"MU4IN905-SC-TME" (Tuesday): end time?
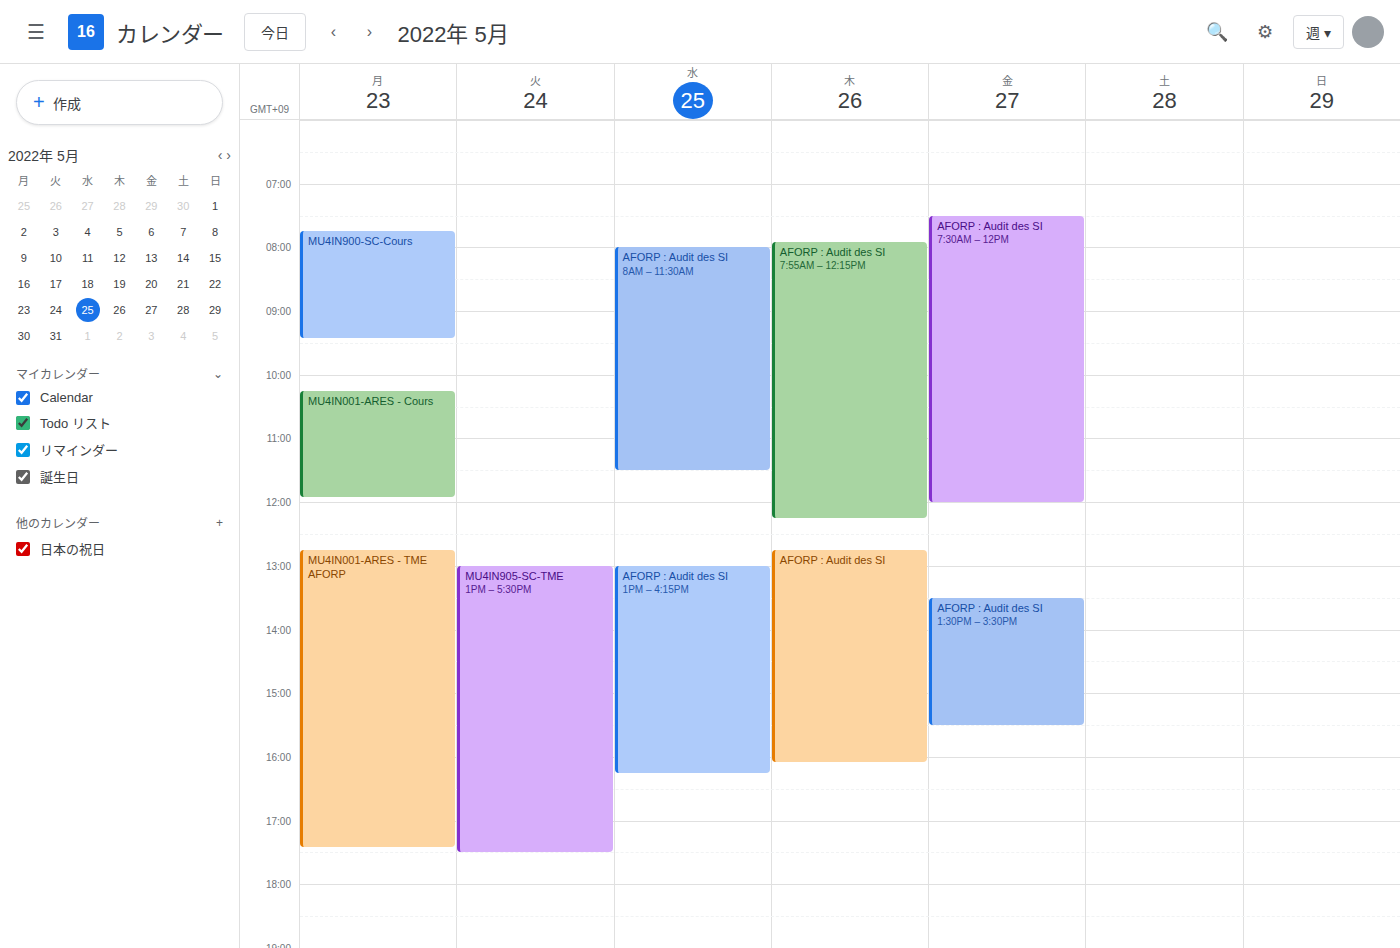
5:30 PM